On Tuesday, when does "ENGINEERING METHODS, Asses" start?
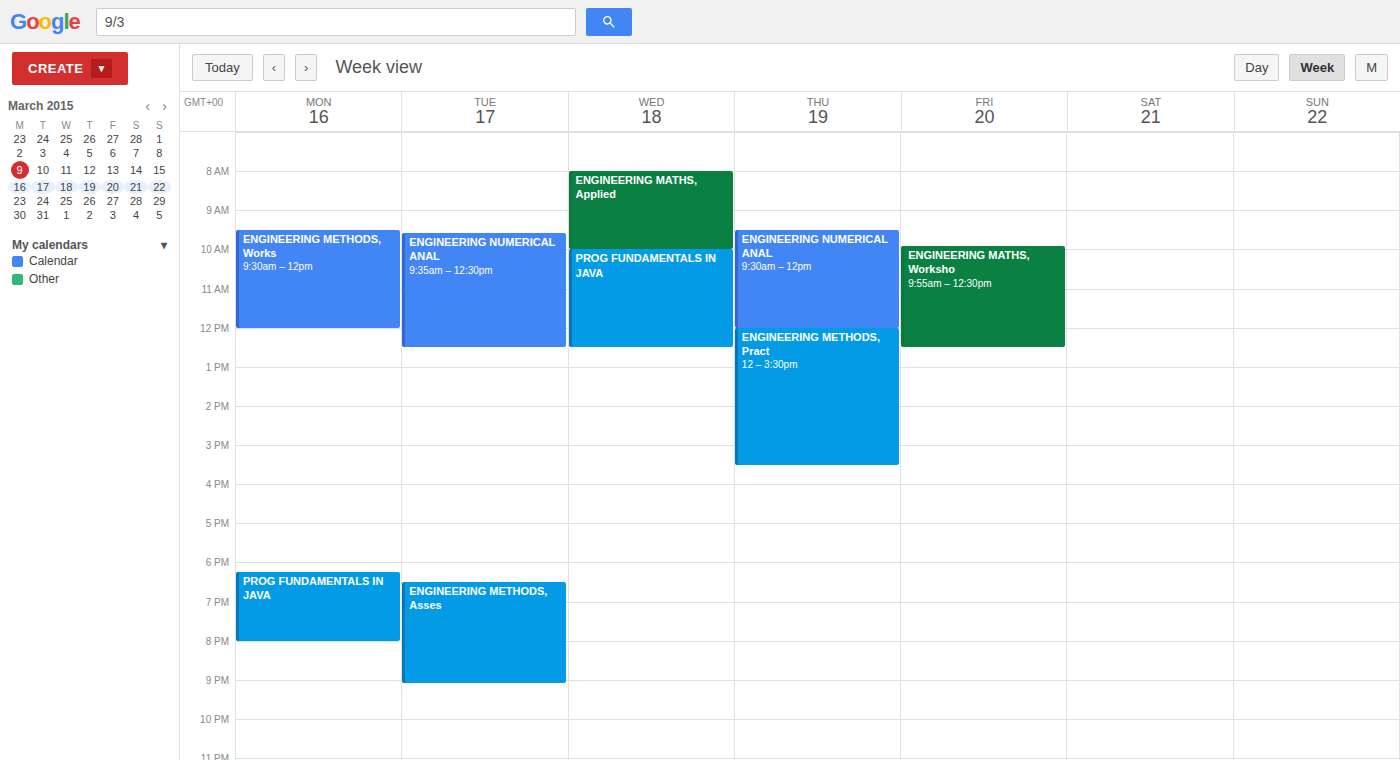
6:30 PM